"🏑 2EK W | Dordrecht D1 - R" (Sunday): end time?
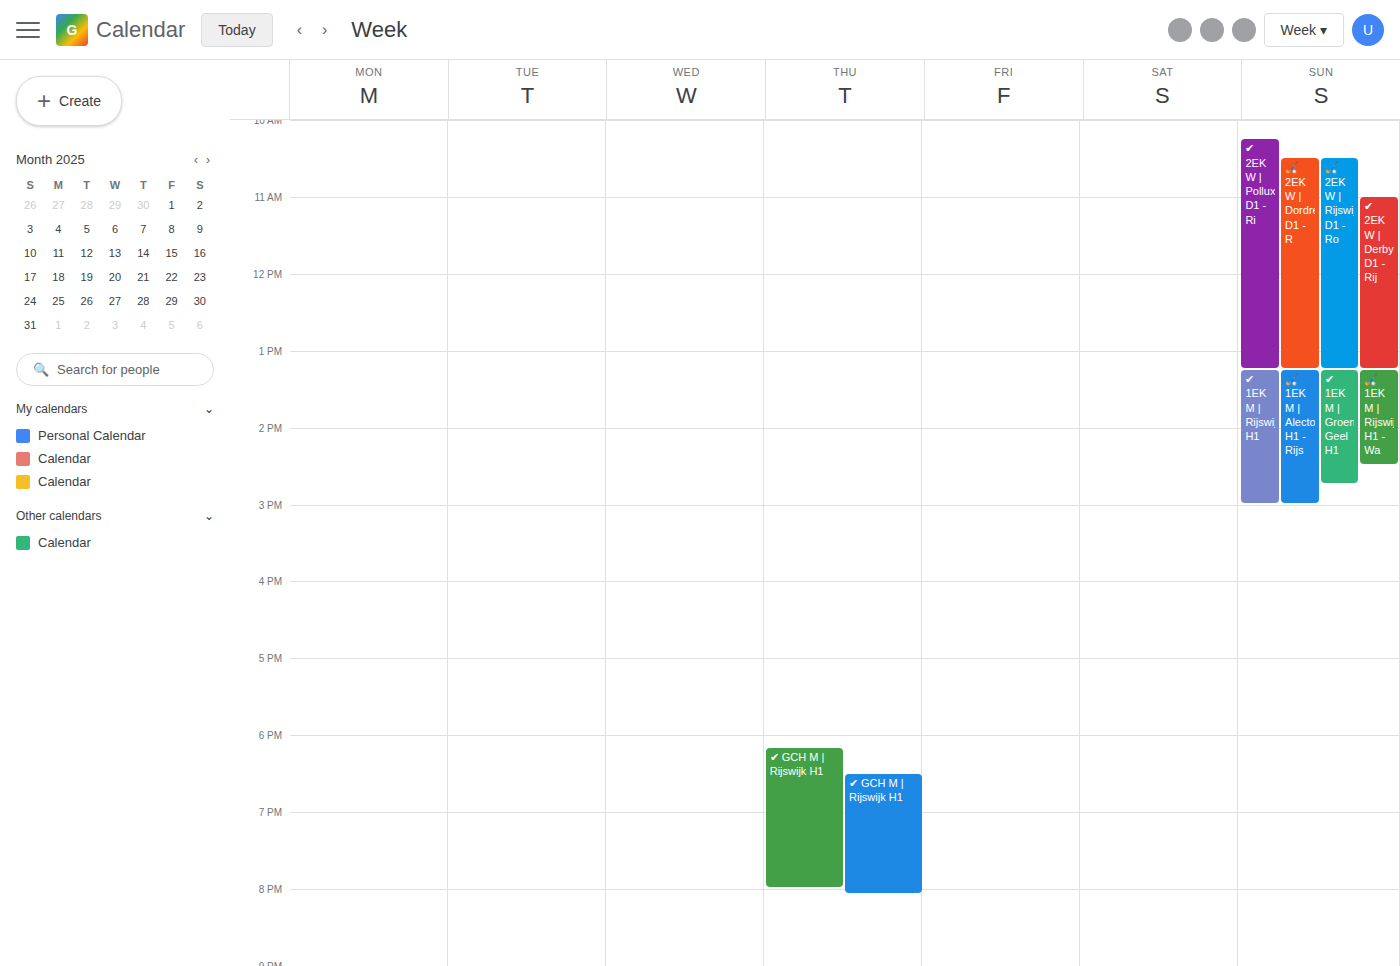
1:15 PM